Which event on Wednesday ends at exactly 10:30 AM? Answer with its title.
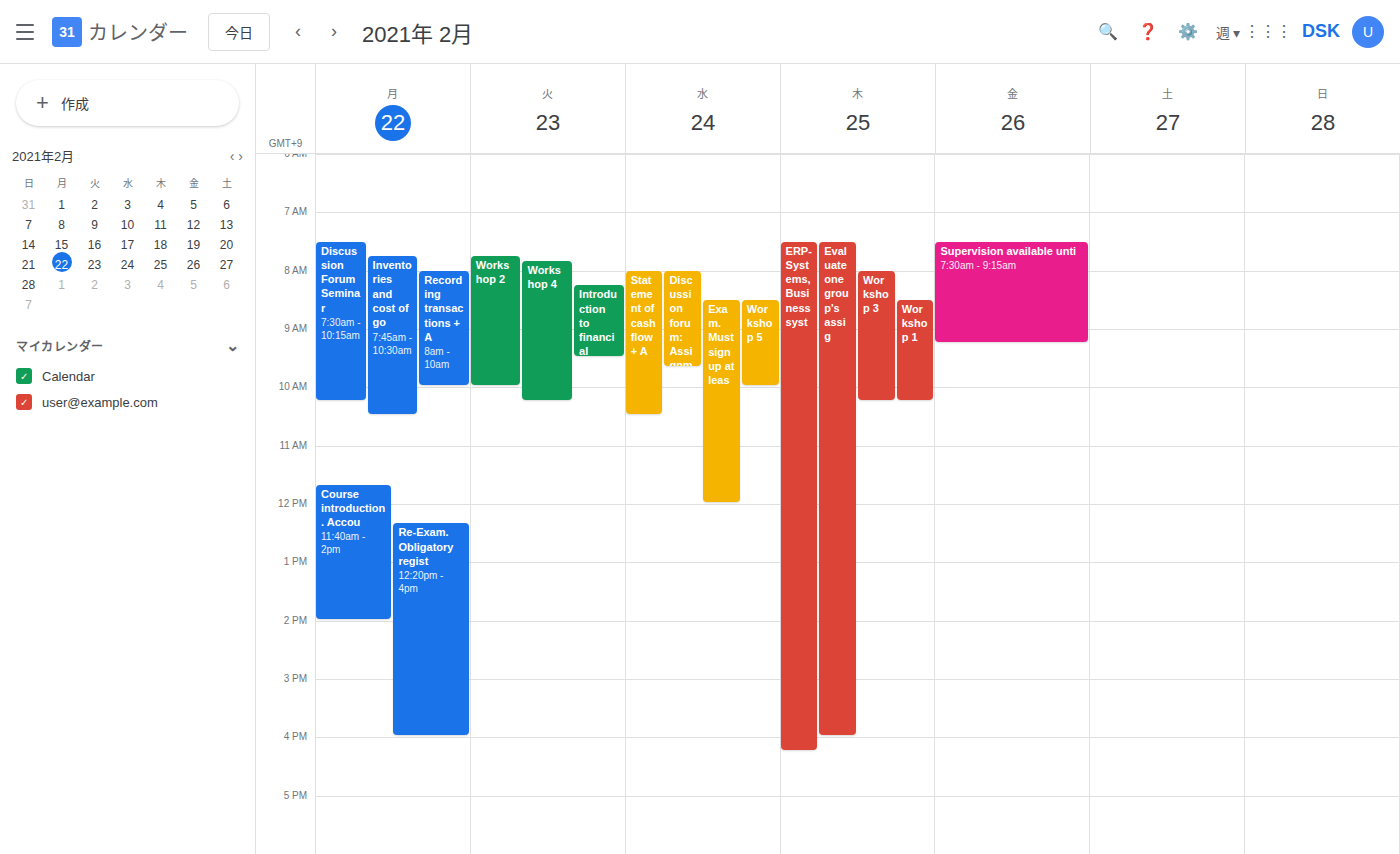
"Statement of cash flow + A"